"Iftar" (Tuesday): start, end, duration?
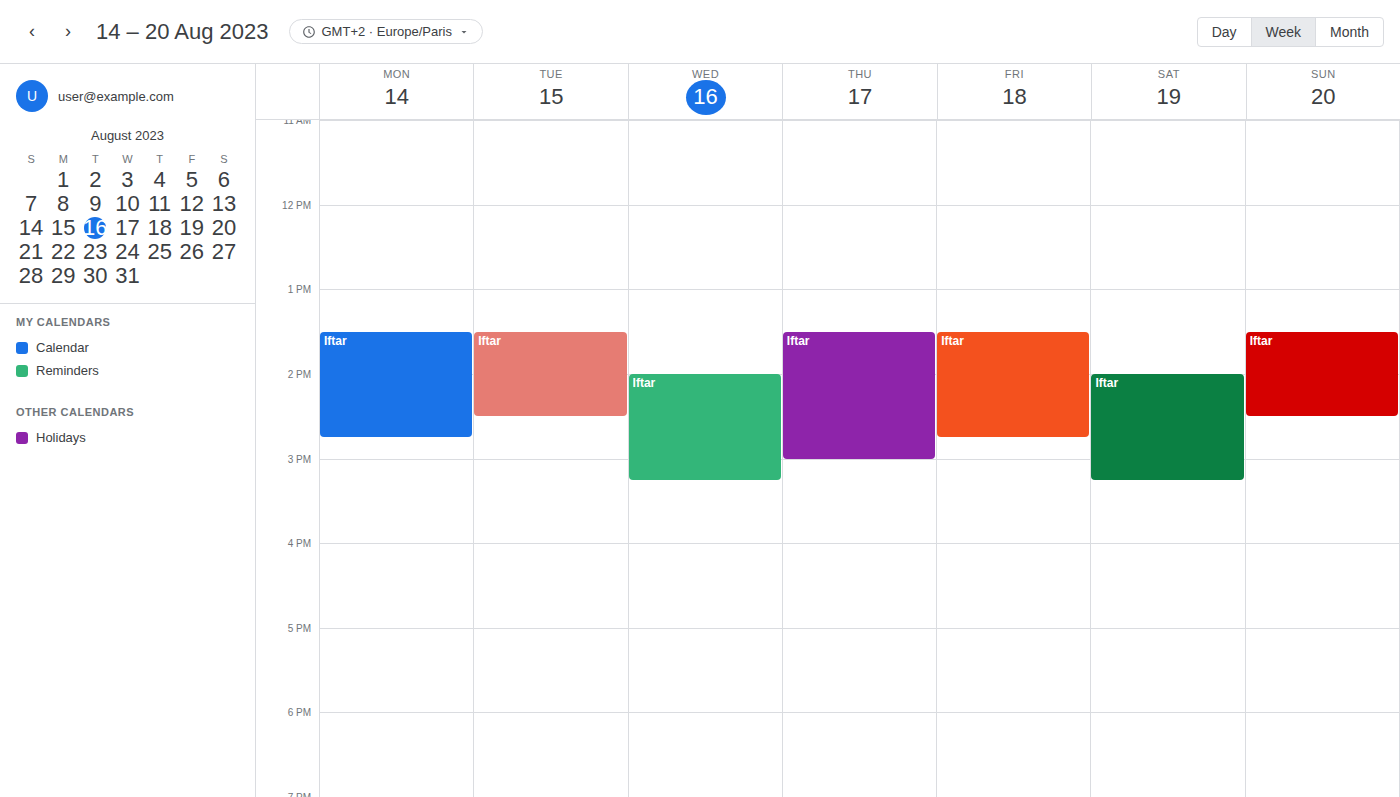
1:30 PM to 2:30 PM, 1 hour